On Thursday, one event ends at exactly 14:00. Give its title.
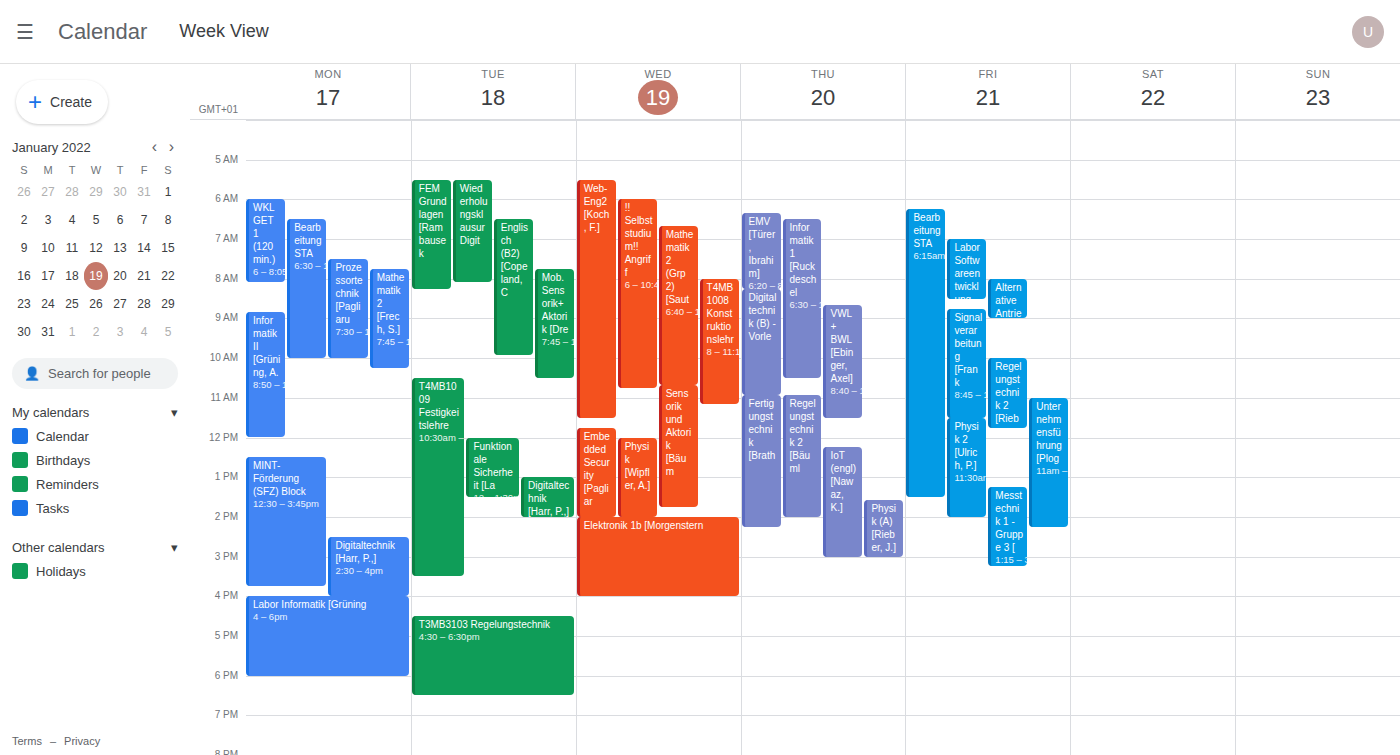
"Regelungstechnik 2 [Bäuml"